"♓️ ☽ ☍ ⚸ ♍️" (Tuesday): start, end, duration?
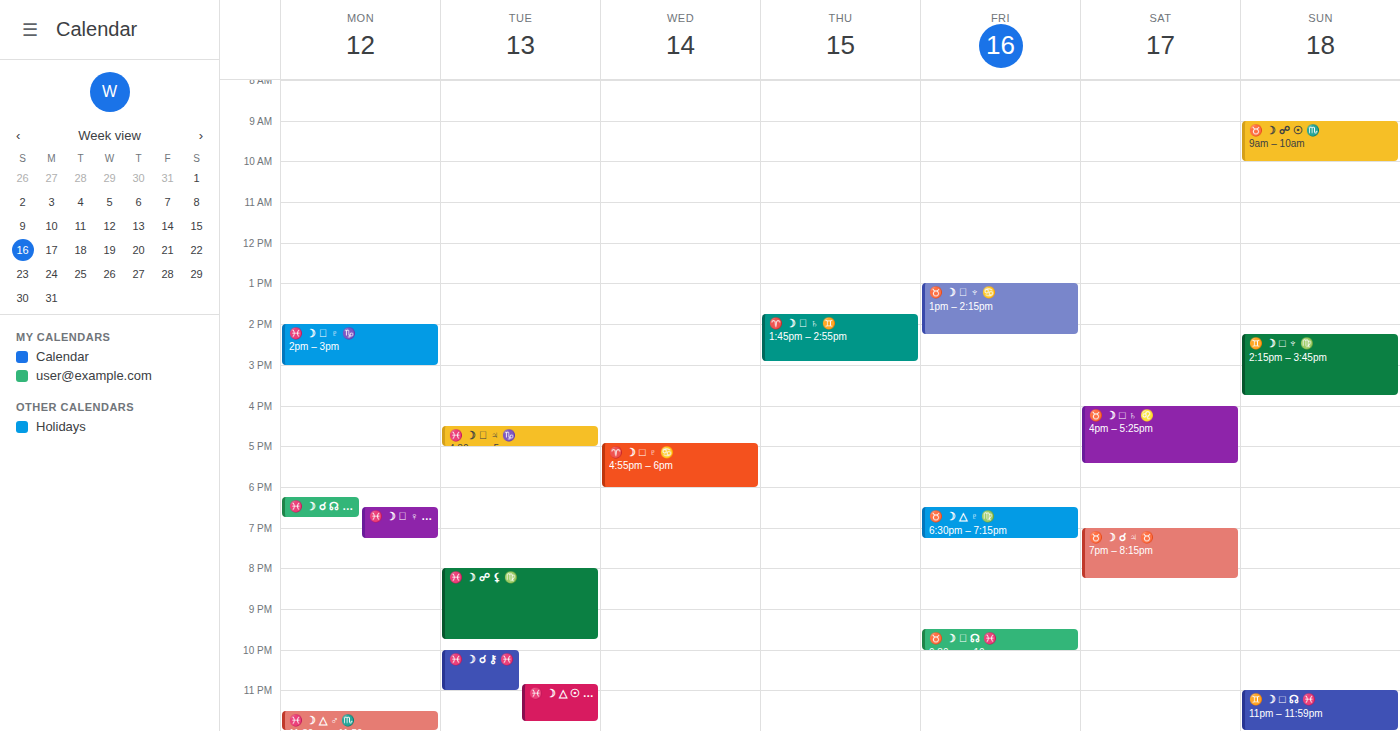
8:00 PM to 9:45 PM, 1 hour 45 minutes